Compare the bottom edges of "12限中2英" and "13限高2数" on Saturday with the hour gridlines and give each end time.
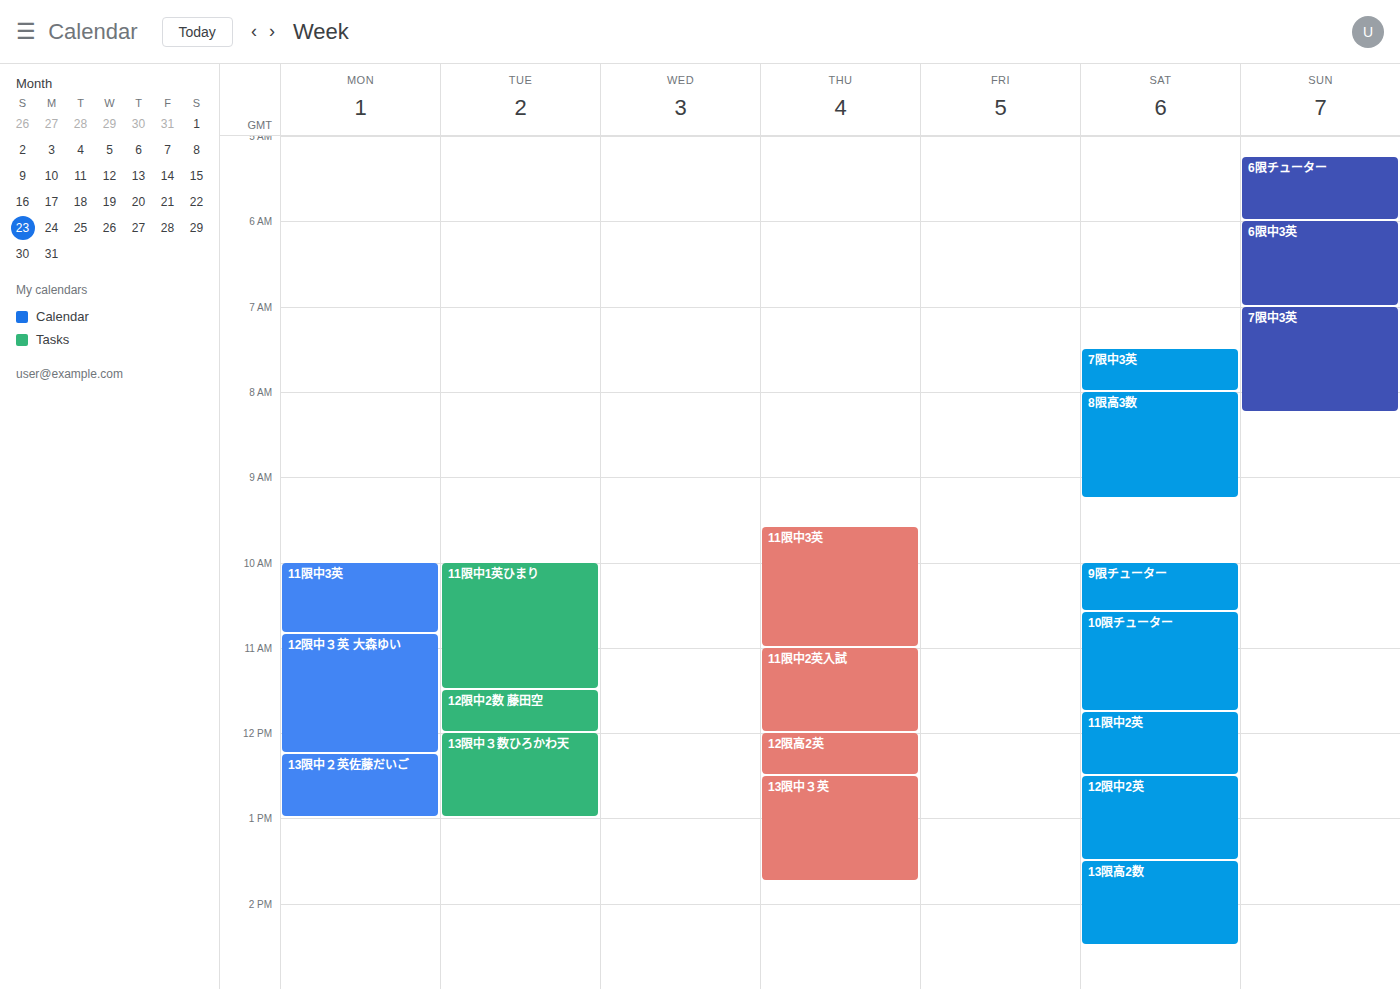
"12限中2英": 1:30 PM, halfway between the 1 PM and 2 PM lines. "13限高2数": 2:30 PM, halfway between the 2 PM and 3 PM lines.